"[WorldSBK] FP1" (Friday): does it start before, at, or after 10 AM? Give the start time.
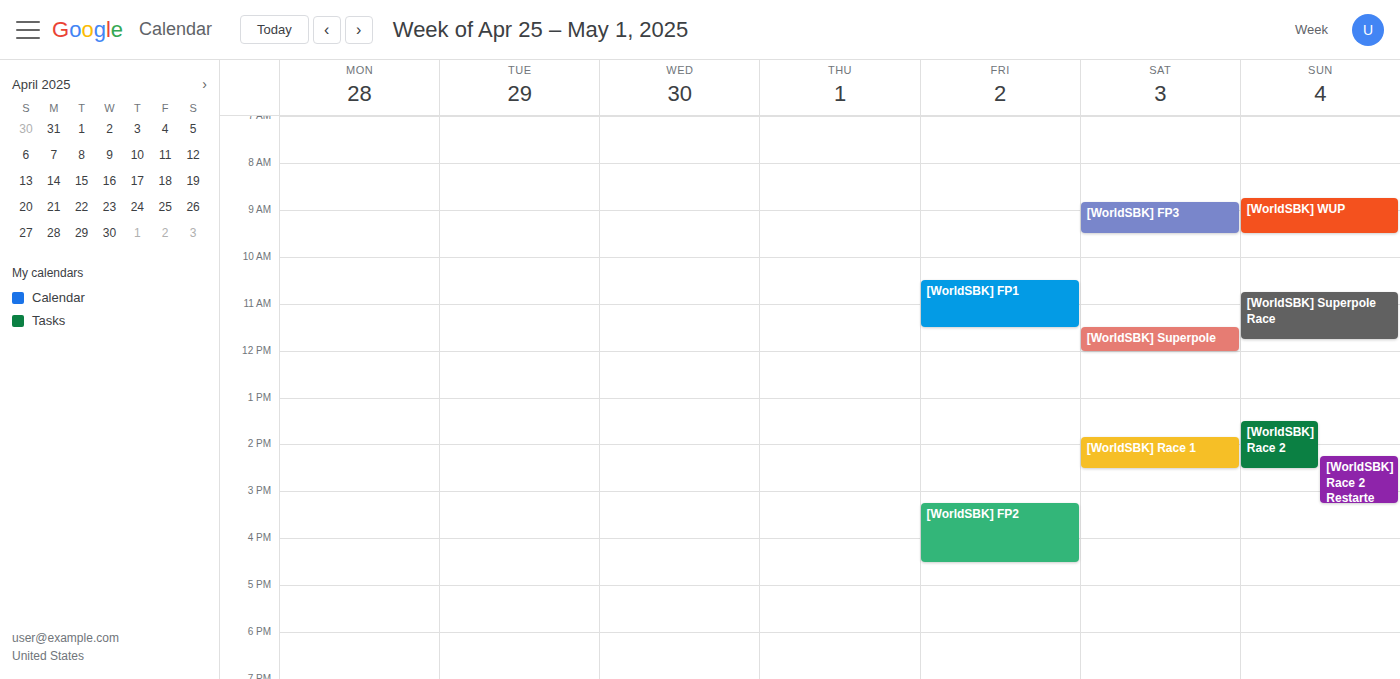
10:30 AM -- after 10 AM, 30 minutes below the 10 AM line.